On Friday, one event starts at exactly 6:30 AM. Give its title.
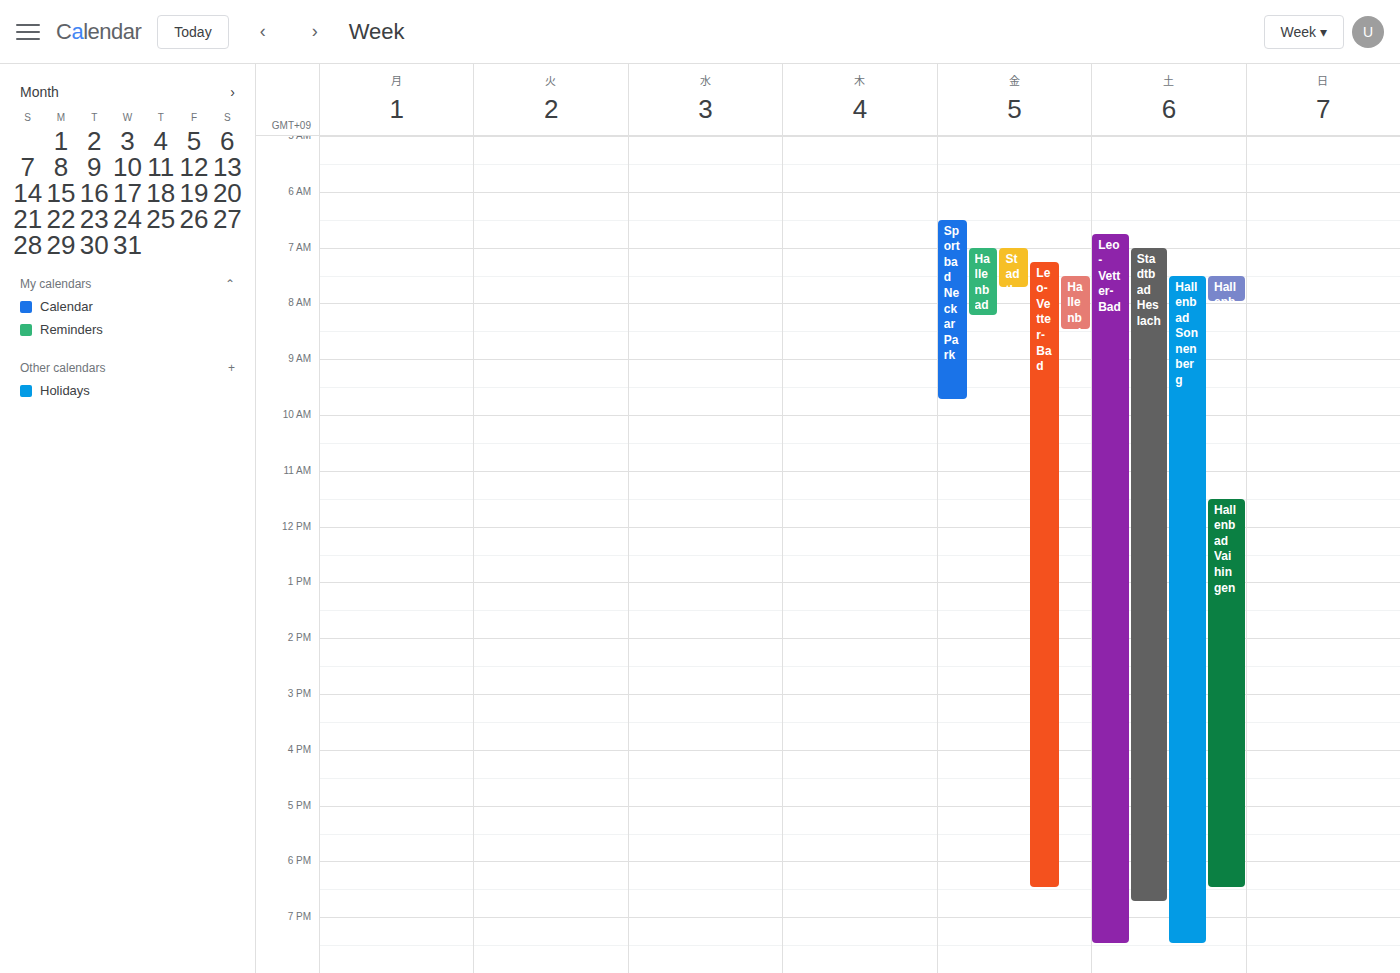
"Sportbad NeckarPark"